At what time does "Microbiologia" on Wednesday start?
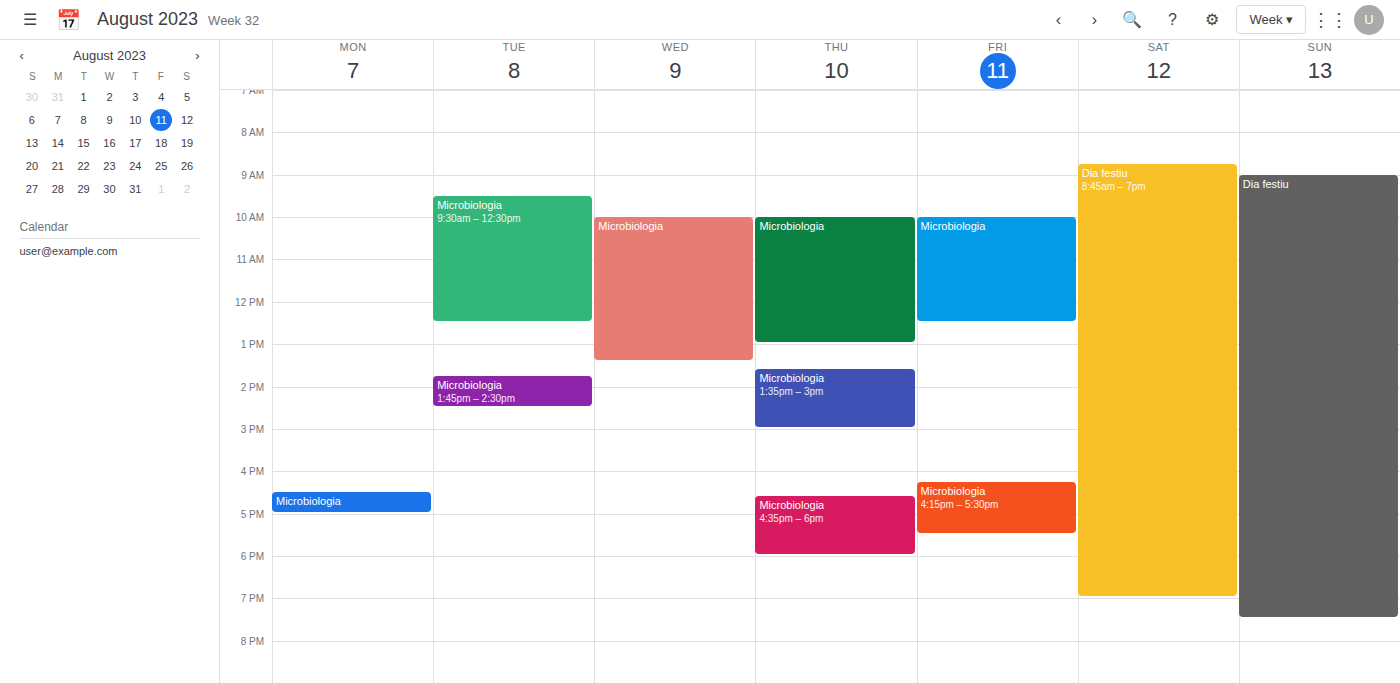
10:00 AM